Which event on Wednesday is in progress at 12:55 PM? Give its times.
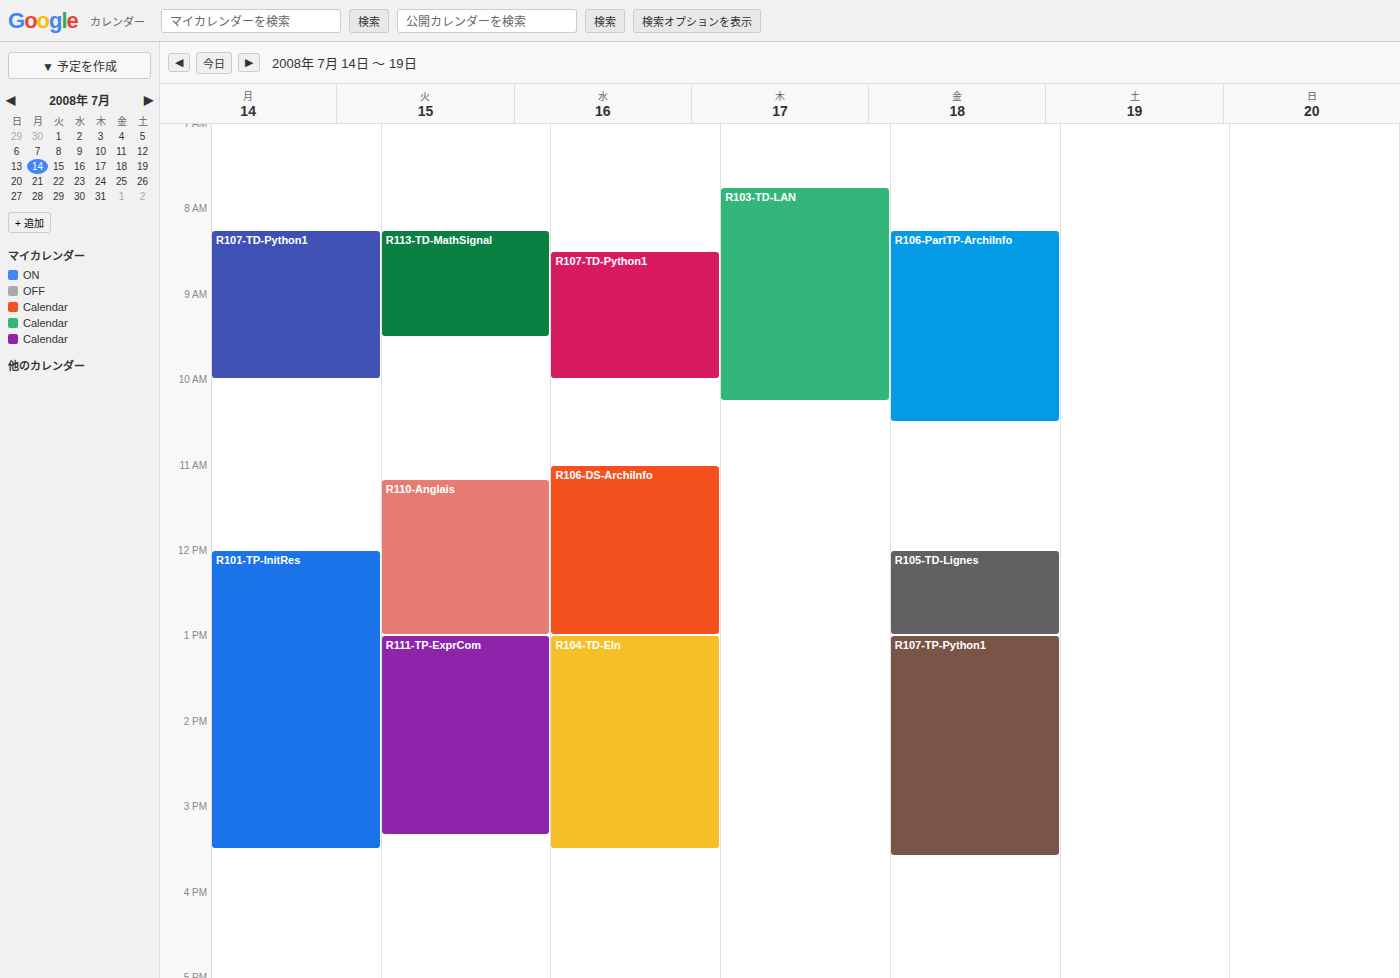
"R106-DS-ArchiInfo", 11:00 AM to 1:00 PM